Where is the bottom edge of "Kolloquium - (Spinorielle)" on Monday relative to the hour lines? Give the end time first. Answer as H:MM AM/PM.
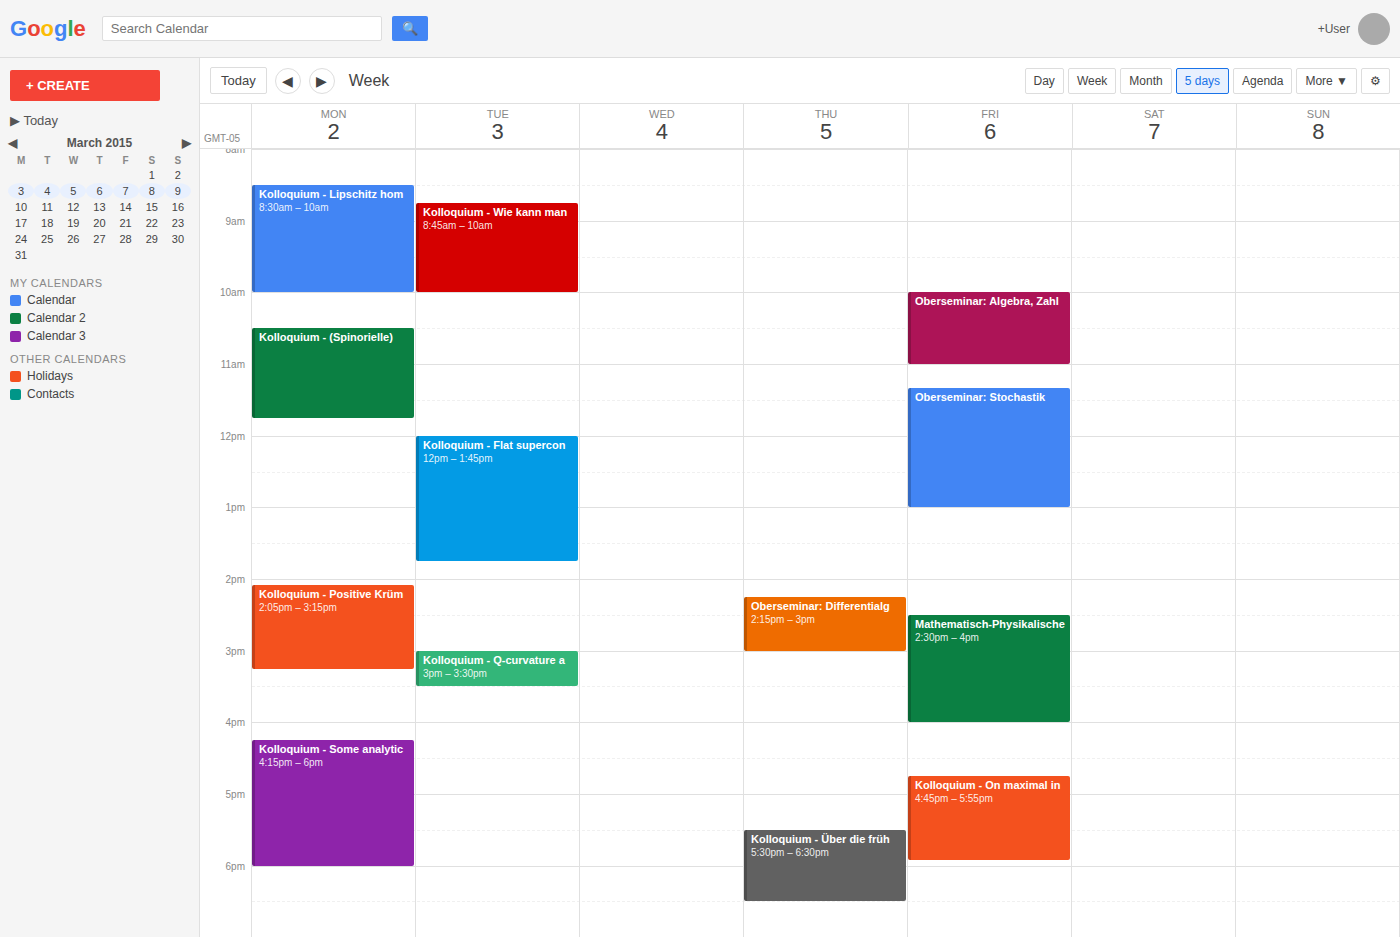
11:45 AM -- neither: three quarters of the way from the 11 AM line to the 12 PM line.